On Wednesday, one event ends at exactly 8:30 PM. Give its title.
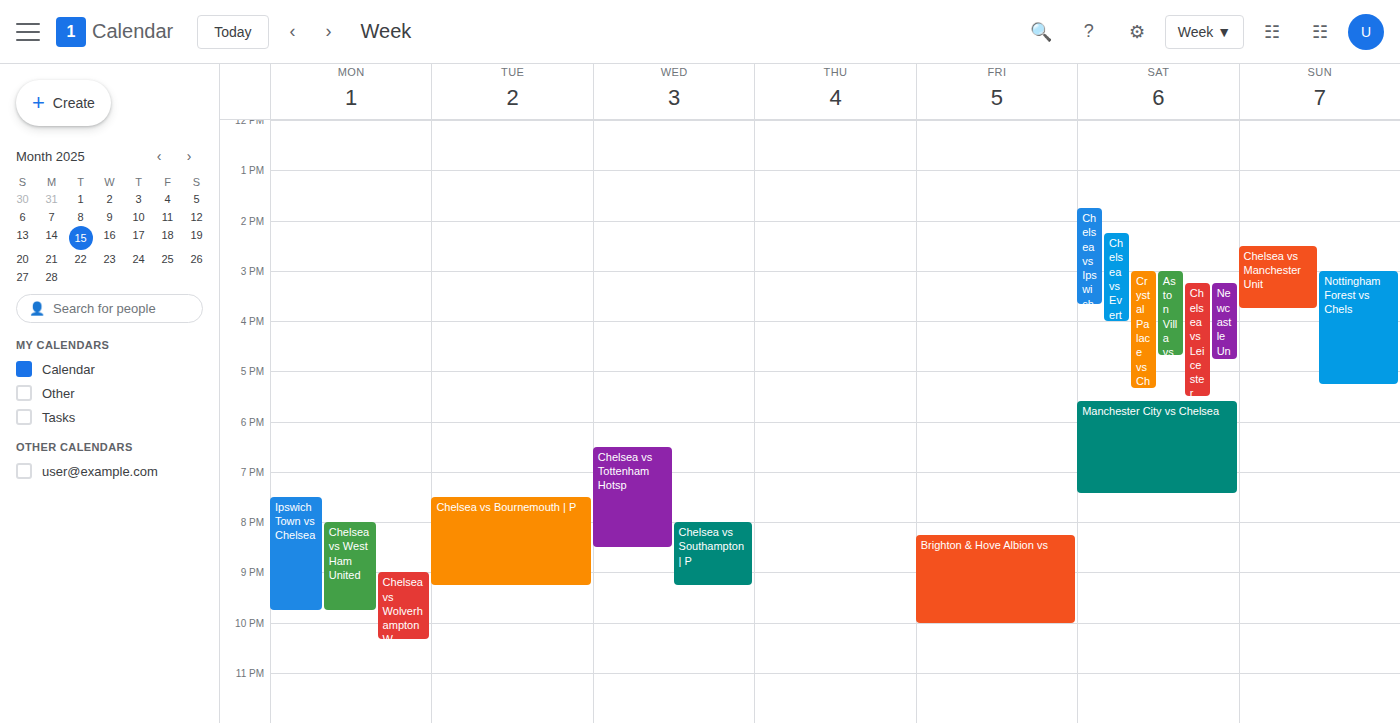
"Chelsea vs Tottenham Hotsp"